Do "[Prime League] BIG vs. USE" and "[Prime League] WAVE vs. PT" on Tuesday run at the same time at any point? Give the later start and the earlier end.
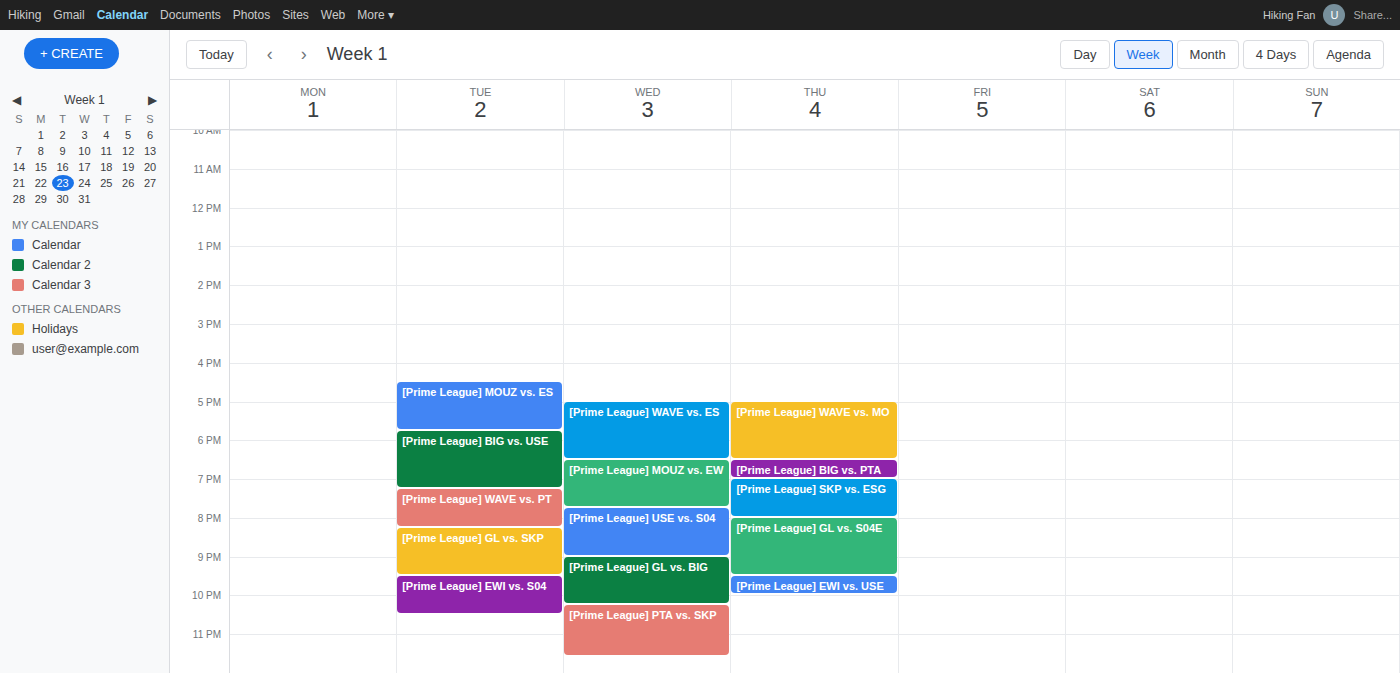
"[Prime League] BIG vs. USE" ends at 19:15, exactly when "[Prime League] WAVE vs. PT" starts -- they touch but do not overlap.